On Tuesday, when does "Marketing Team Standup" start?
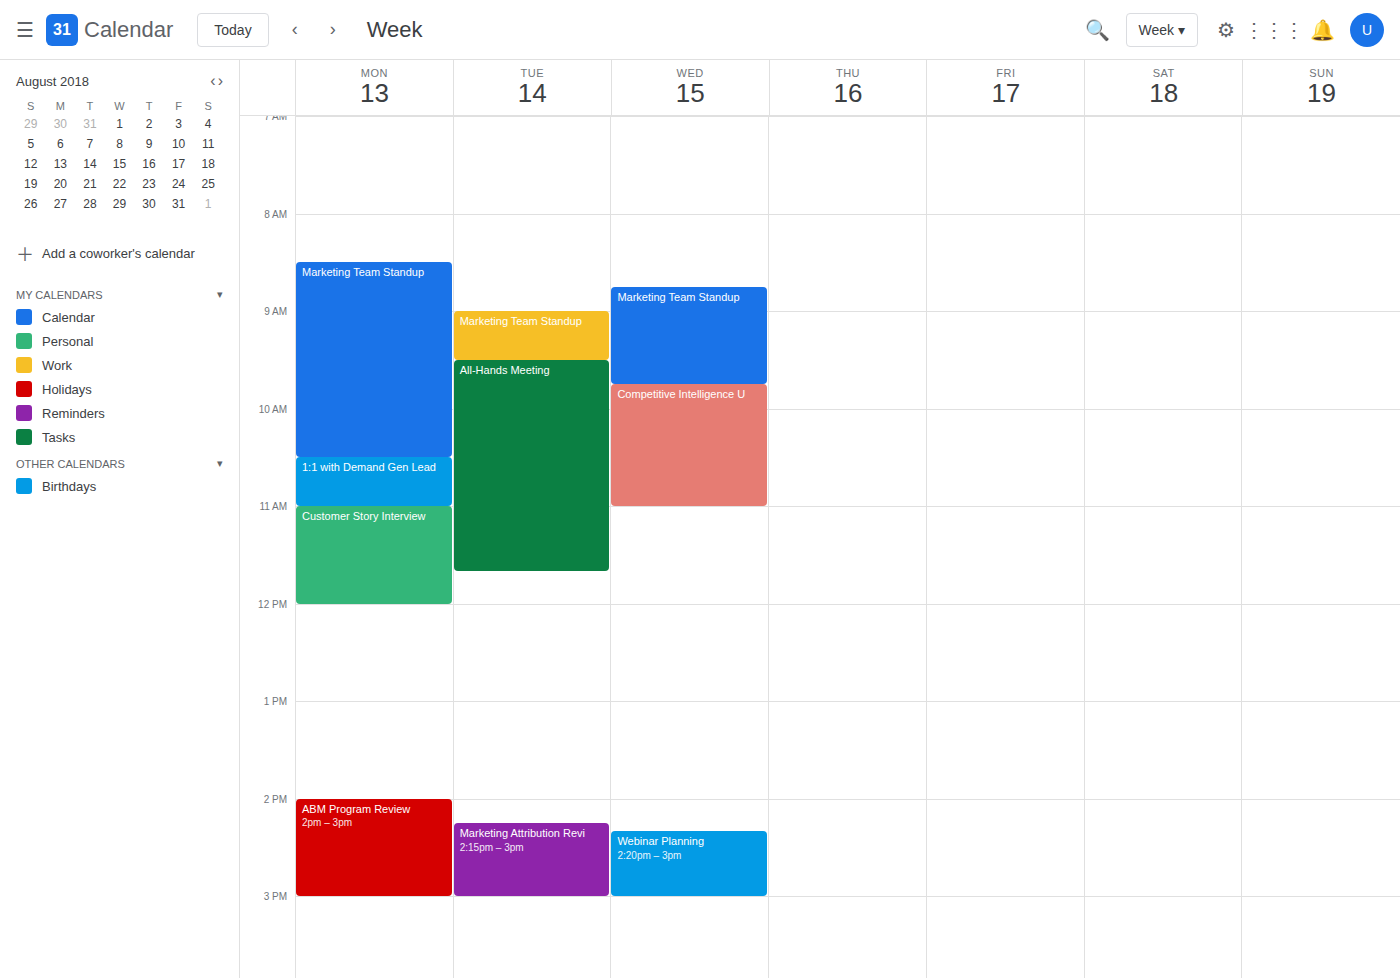
9:00 AM